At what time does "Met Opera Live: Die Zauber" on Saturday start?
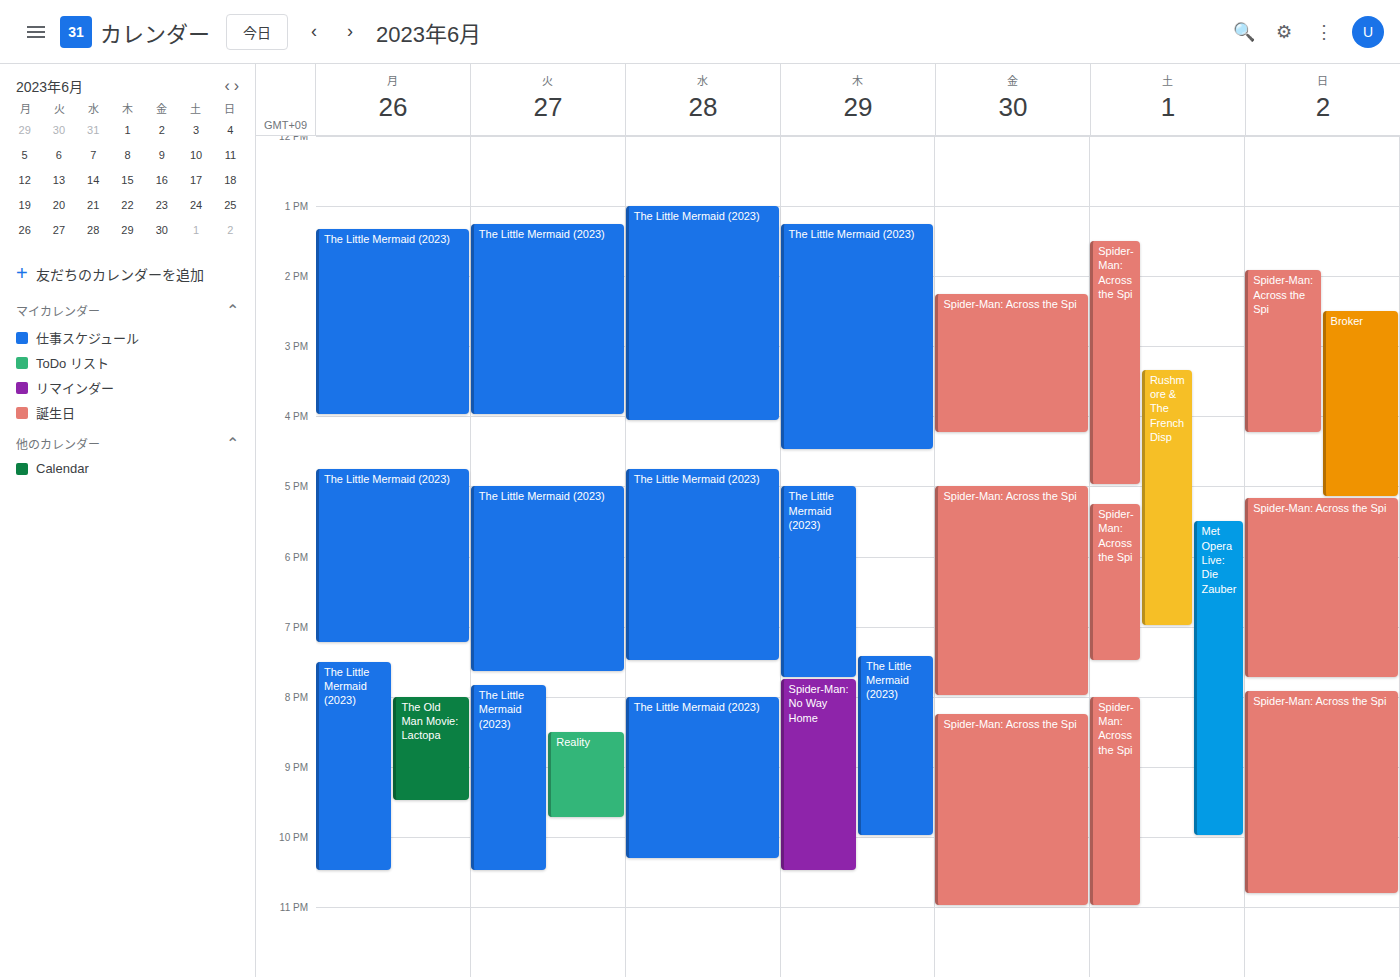
5:30 PM